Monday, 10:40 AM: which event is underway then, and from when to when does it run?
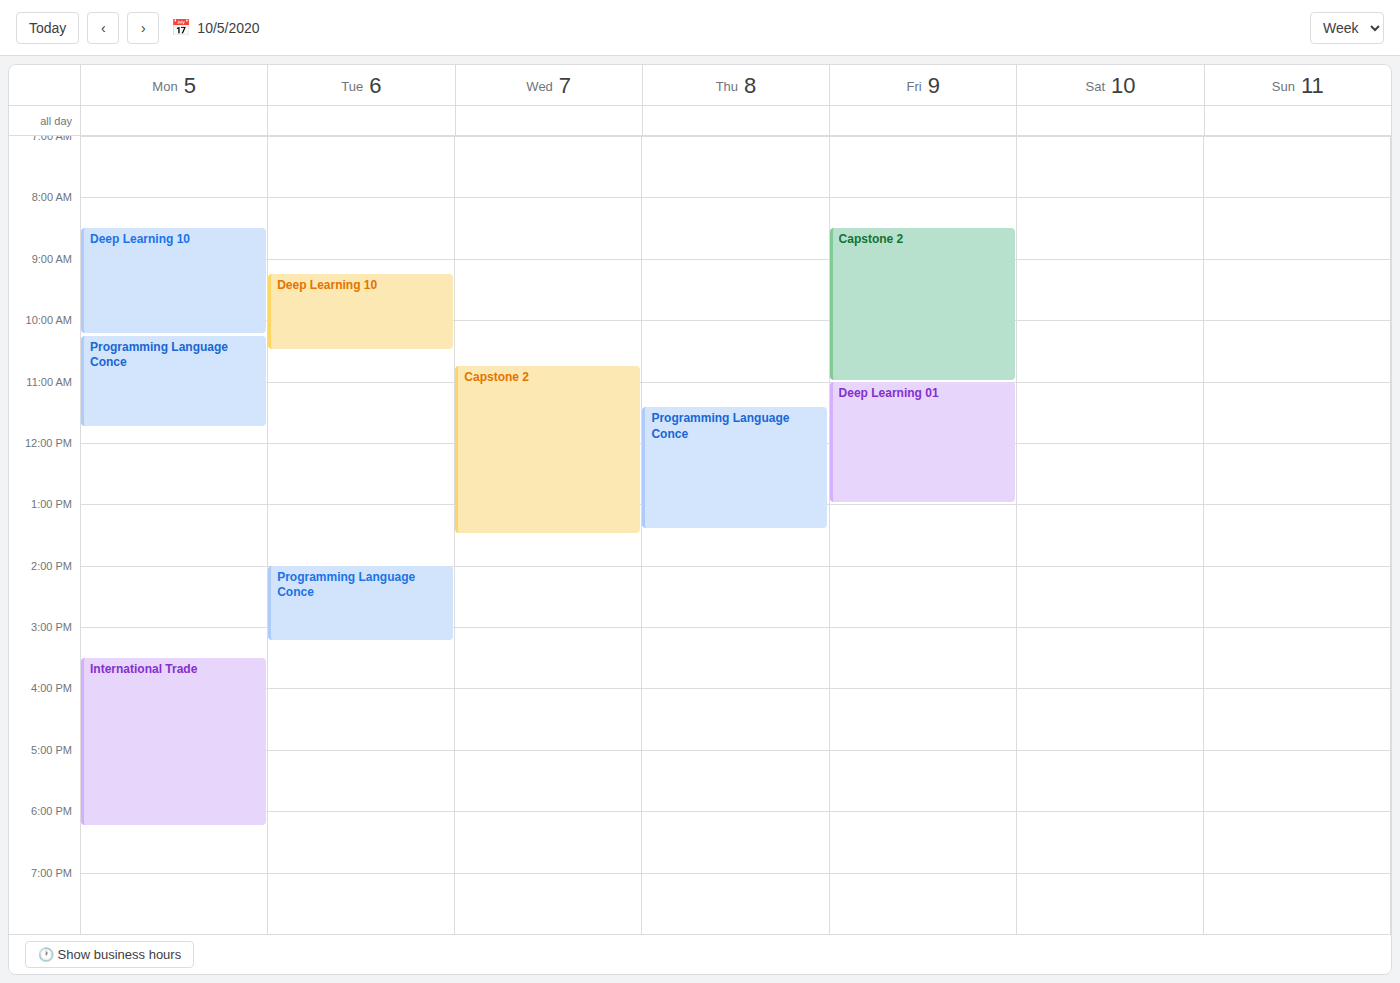
"Programming Language Conce", 10:15 AM to 11:45 AM